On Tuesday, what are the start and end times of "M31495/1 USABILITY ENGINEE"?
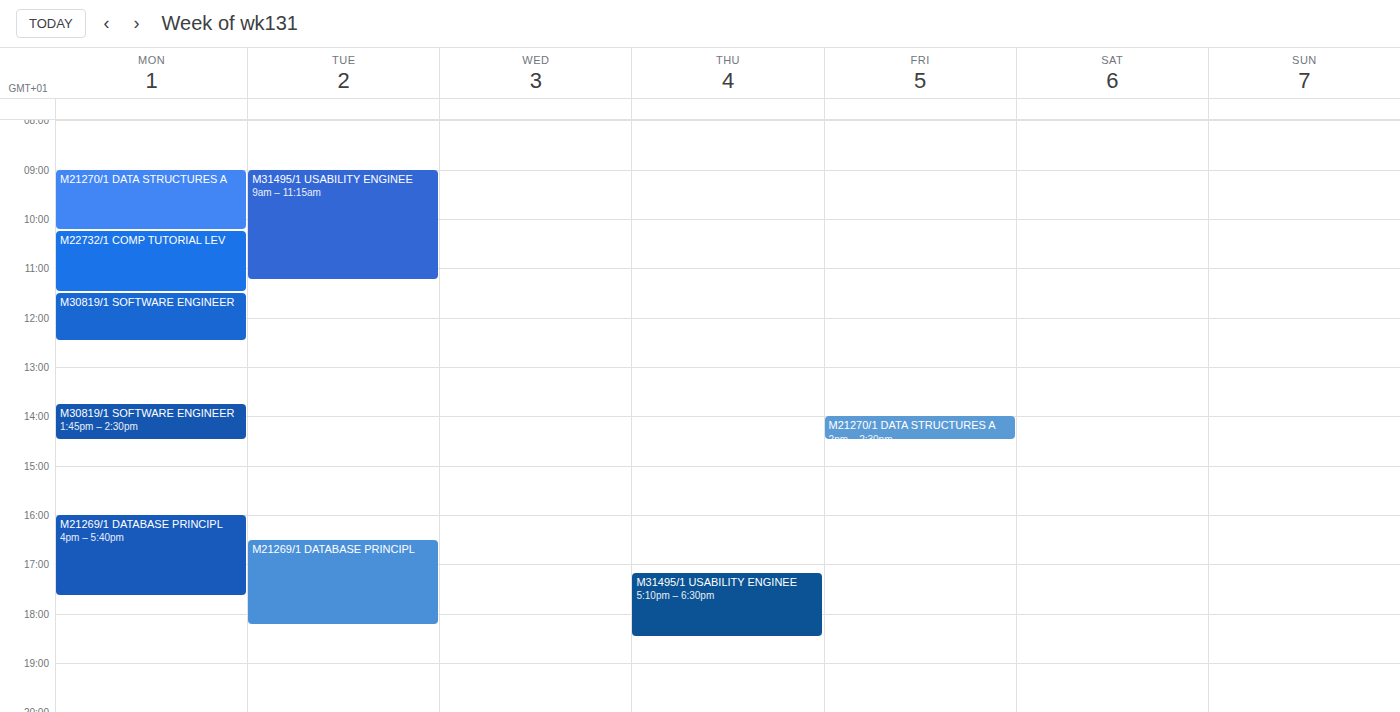
9:00 AM to 11:15 AM